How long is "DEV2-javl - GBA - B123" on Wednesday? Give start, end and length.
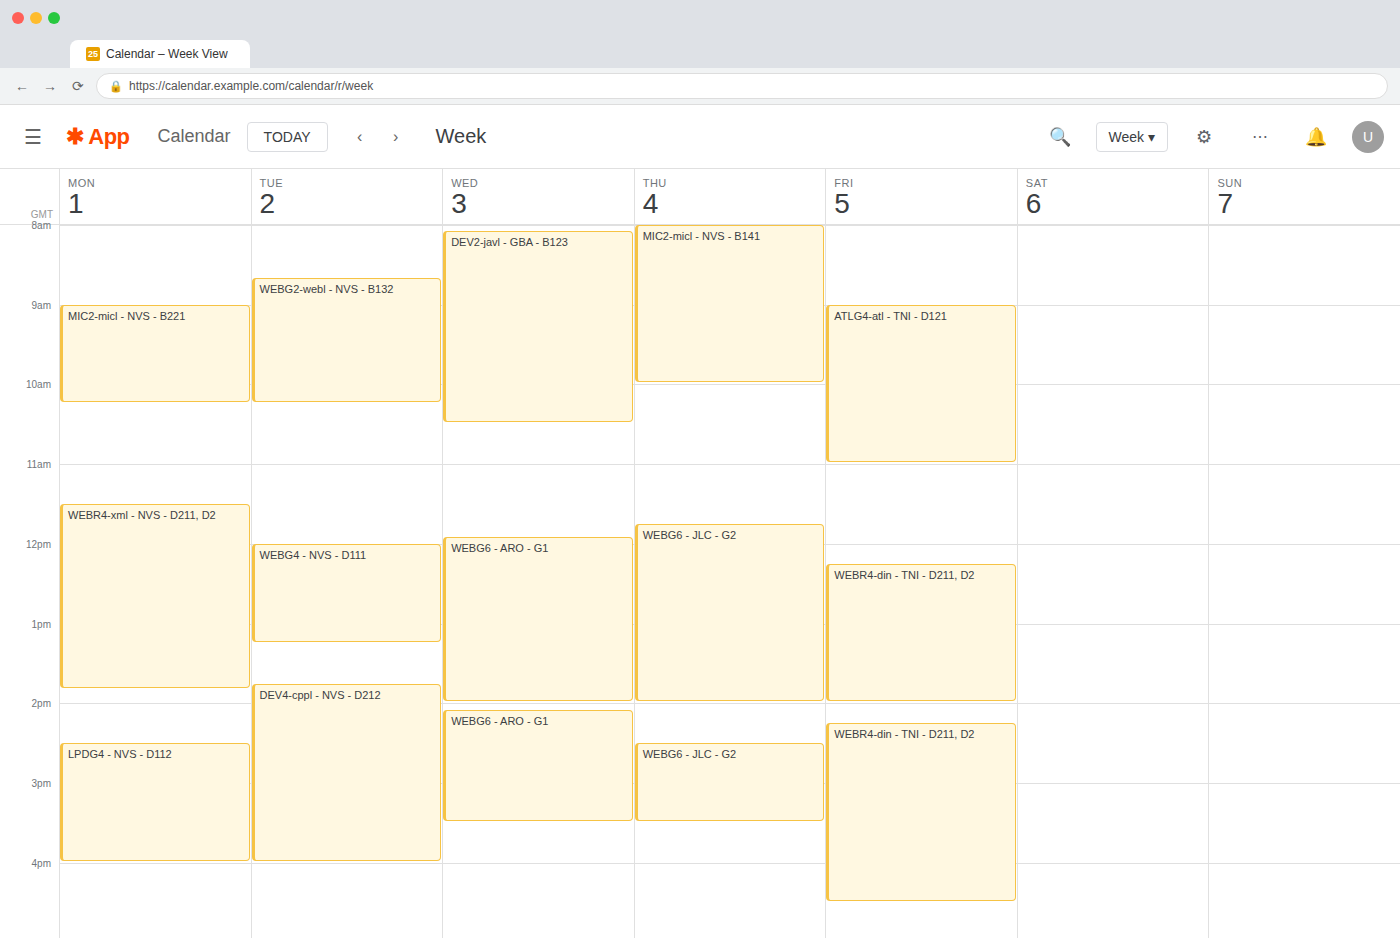
8:05 AM to 10:30 AM, 2 hours 25 minutes